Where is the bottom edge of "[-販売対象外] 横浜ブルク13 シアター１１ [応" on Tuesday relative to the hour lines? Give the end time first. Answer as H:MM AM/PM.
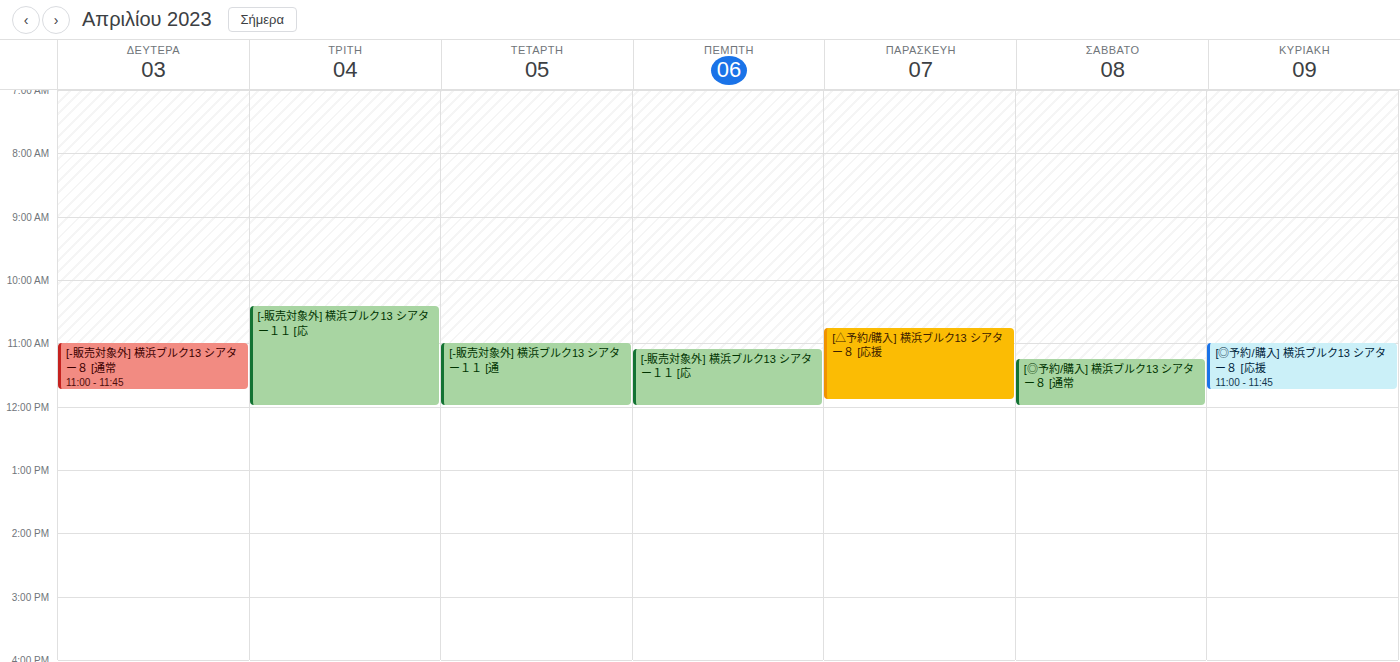
12:00 PM -- exactly on the 12 PM line.